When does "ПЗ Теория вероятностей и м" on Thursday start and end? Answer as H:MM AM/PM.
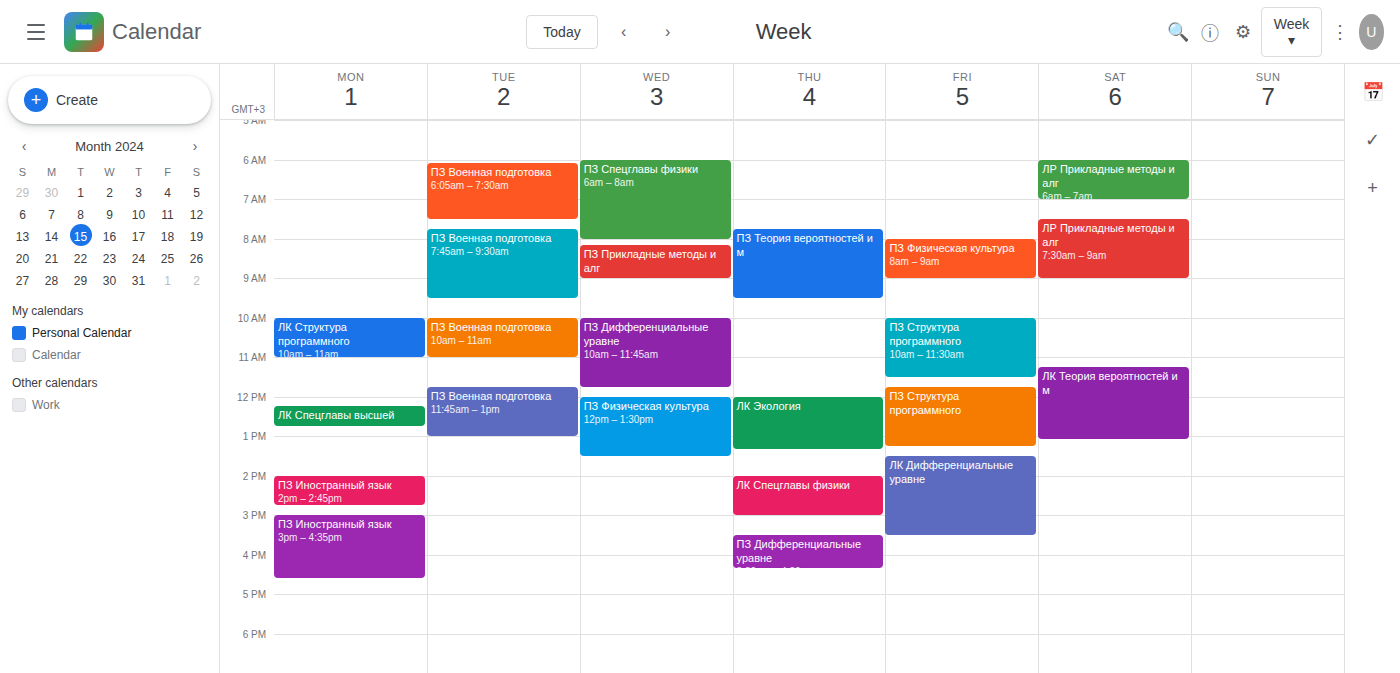
7:45 AM to 9:30 AM